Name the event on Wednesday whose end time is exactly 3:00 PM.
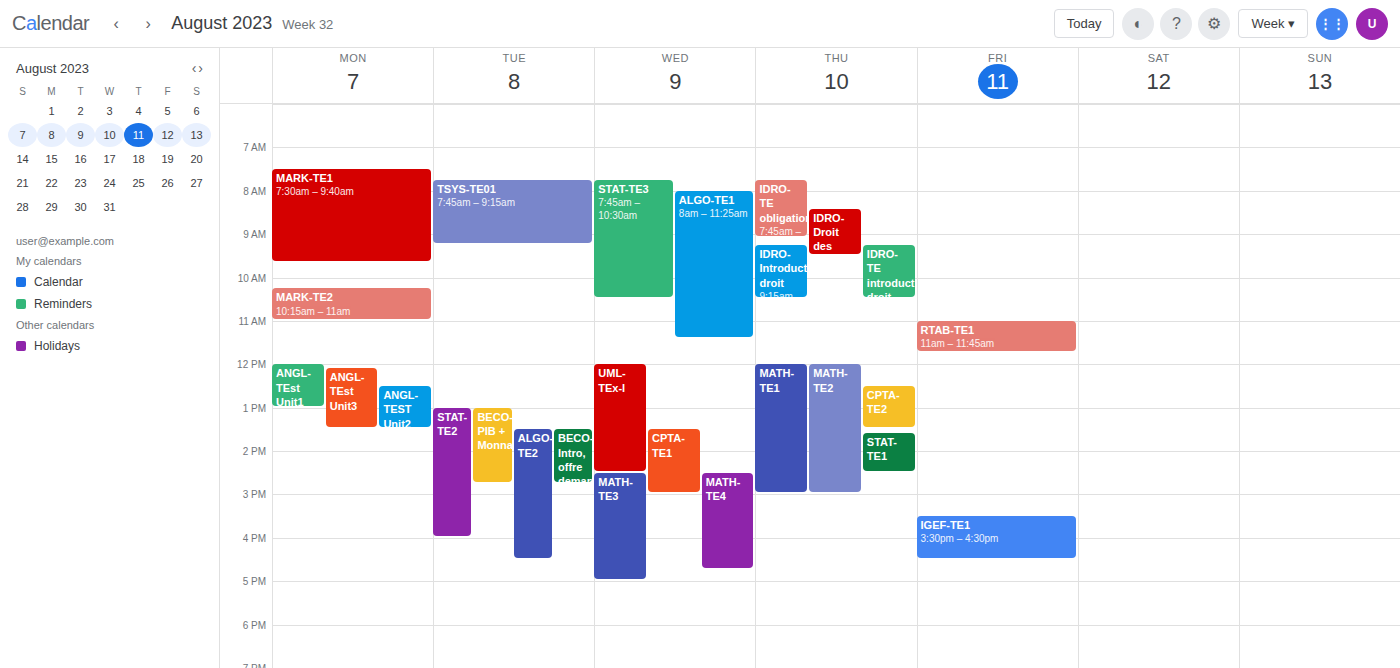
"CPTA-TE1"